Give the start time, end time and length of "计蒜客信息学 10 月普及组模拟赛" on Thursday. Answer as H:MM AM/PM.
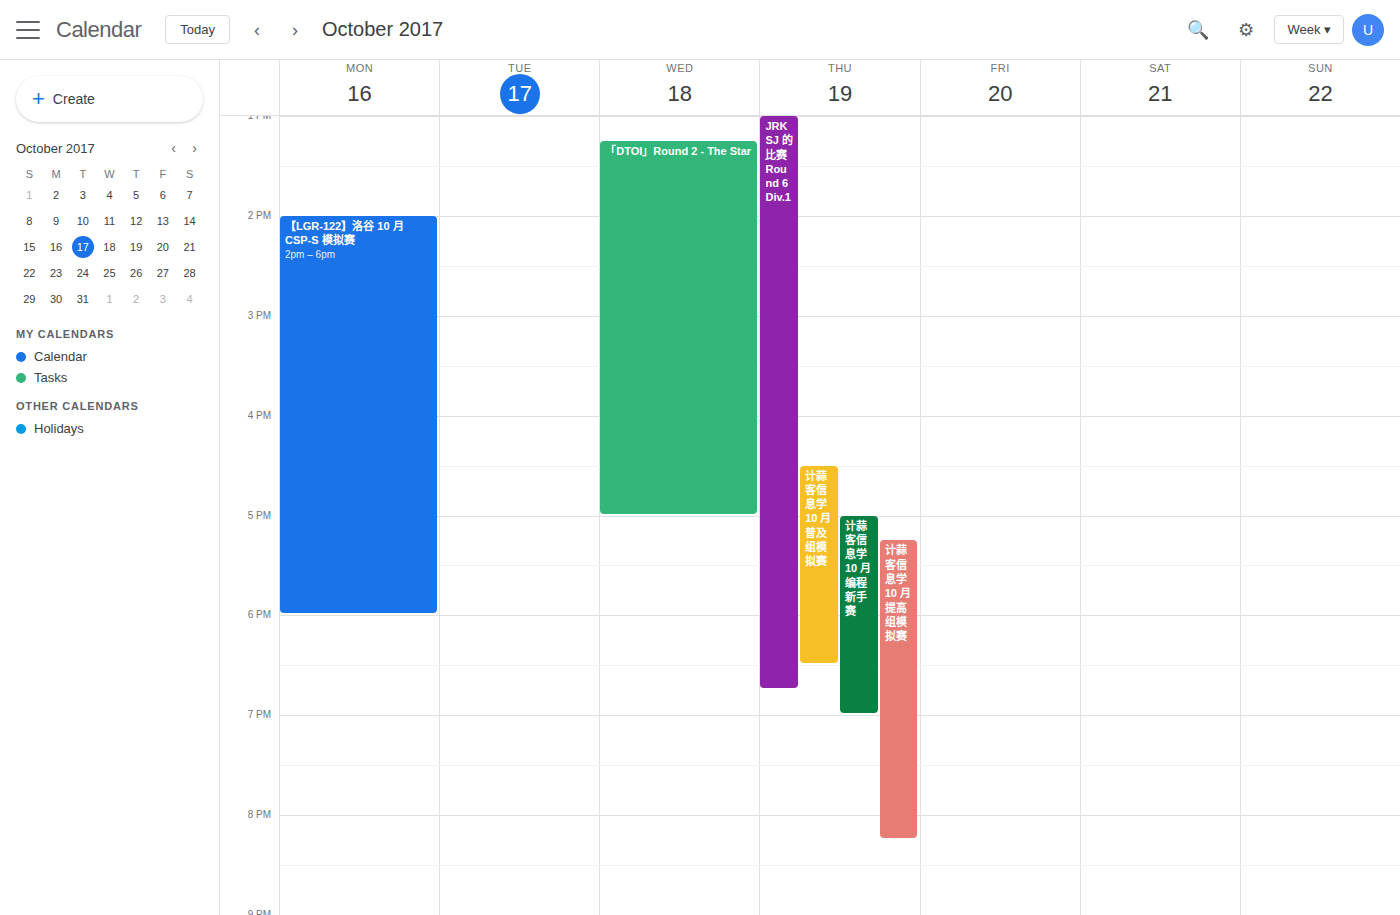
4:30 PM to 6:30 PM, 2 hours